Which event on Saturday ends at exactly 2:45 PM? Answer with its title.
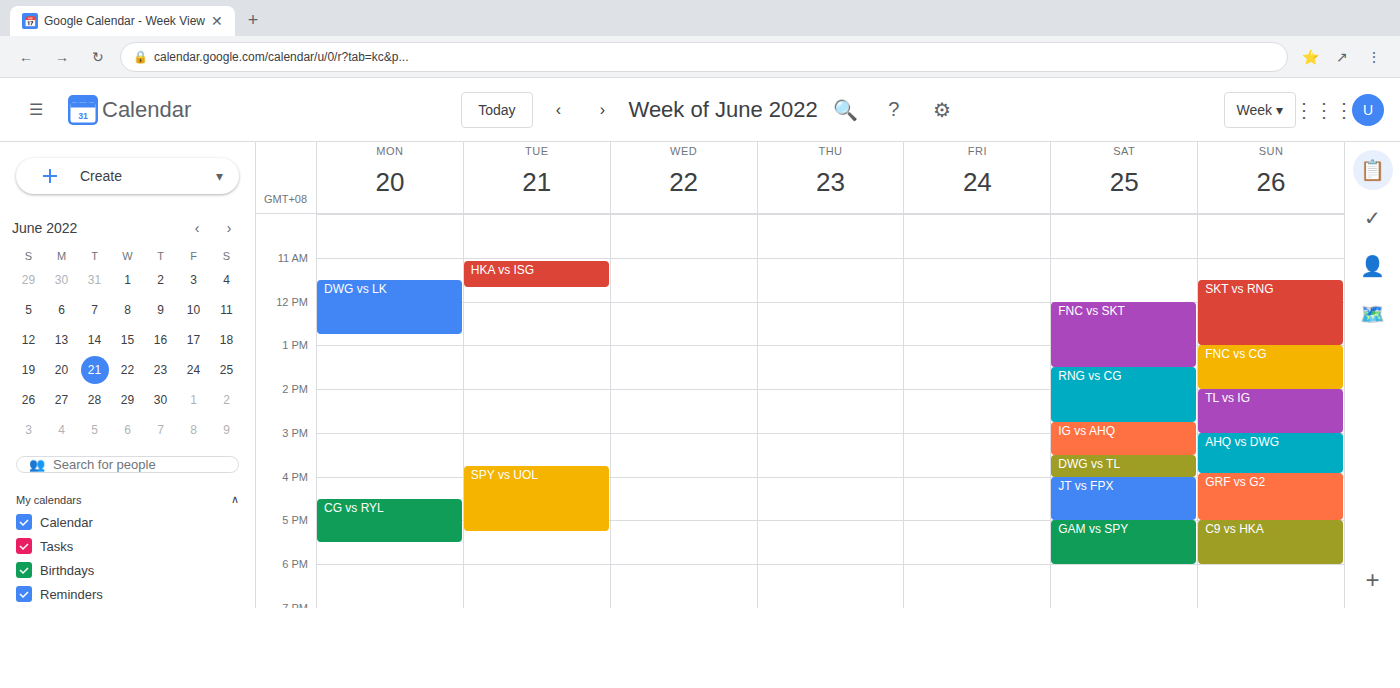
"RNG vs CG"